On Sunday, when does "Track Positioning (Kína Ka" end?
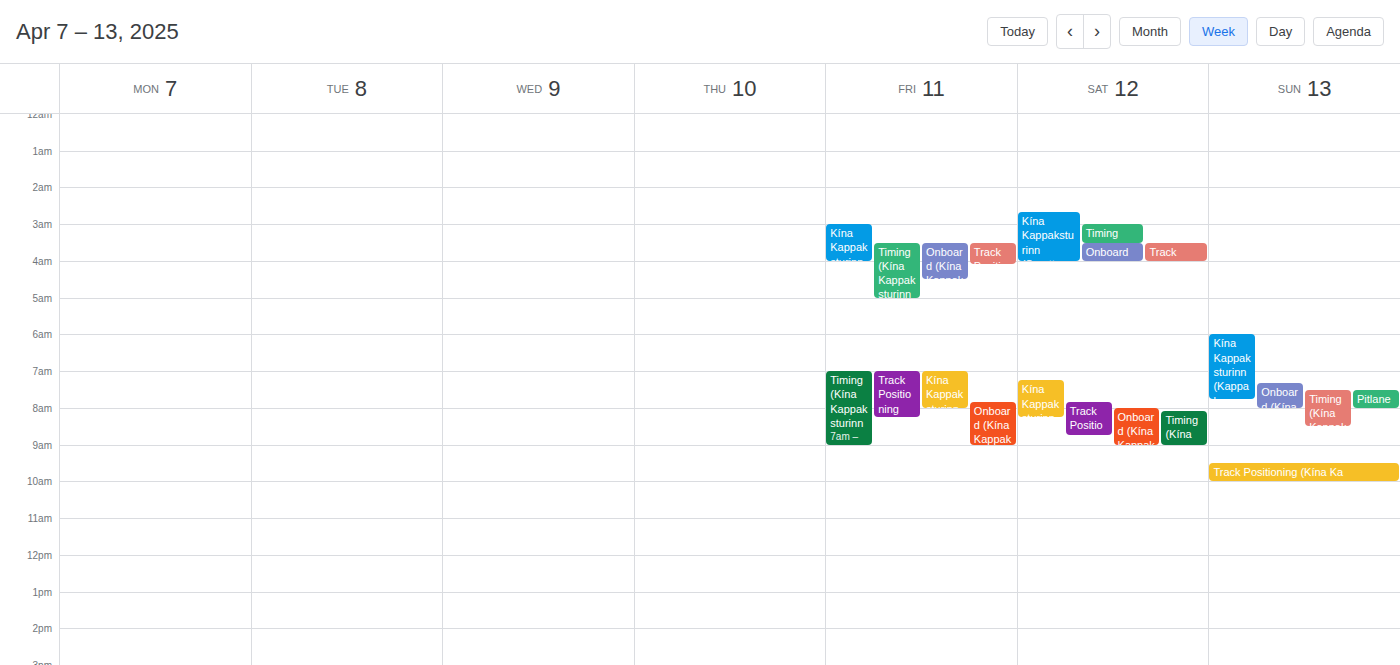
10:00 AM